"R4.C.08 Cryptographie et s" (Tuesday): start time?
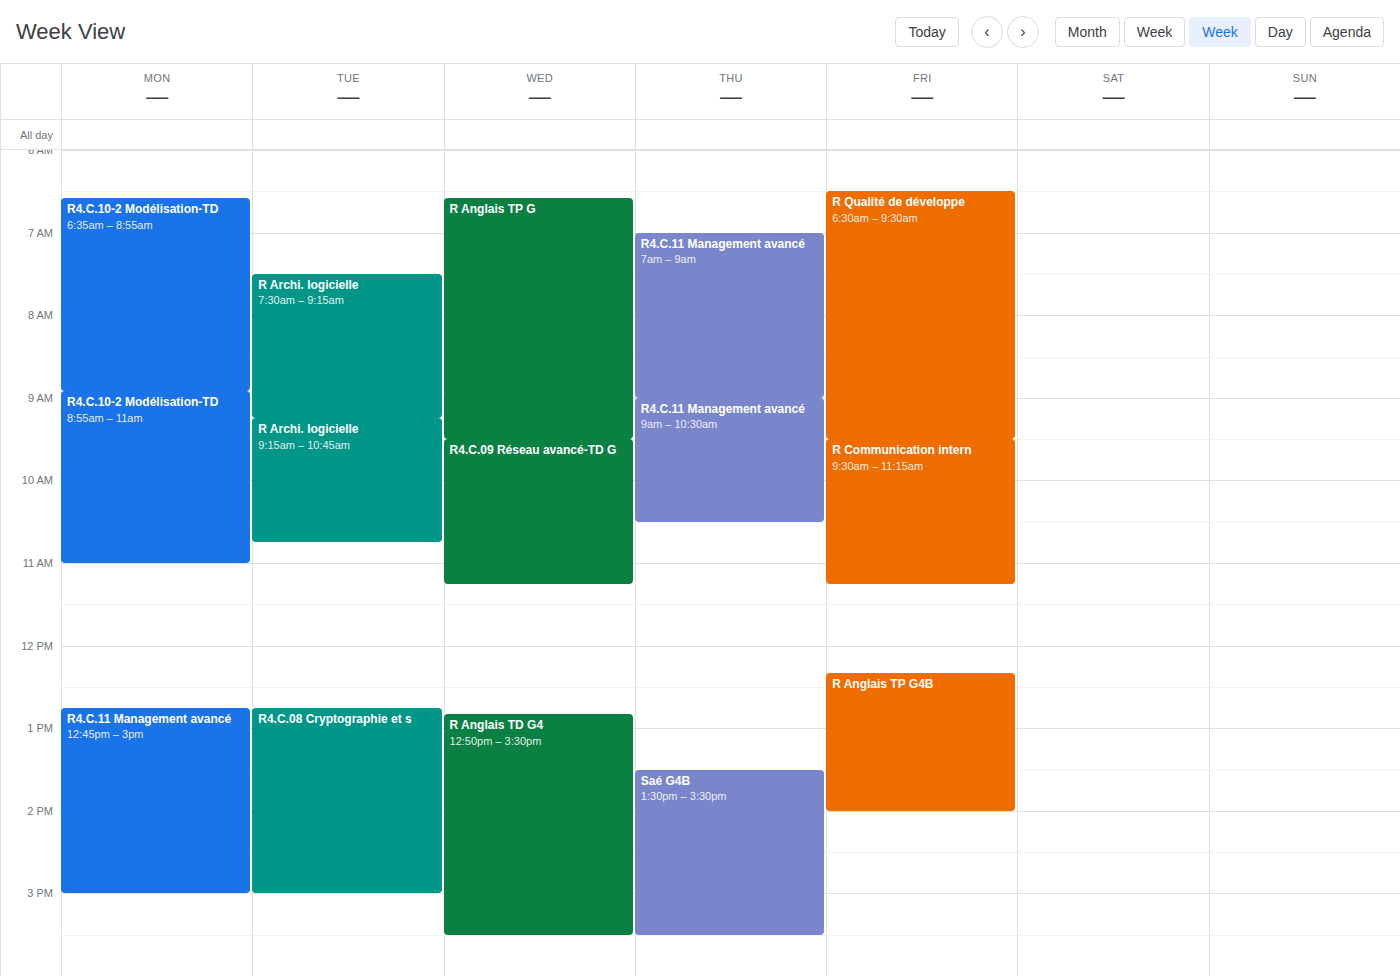
12:45 PM